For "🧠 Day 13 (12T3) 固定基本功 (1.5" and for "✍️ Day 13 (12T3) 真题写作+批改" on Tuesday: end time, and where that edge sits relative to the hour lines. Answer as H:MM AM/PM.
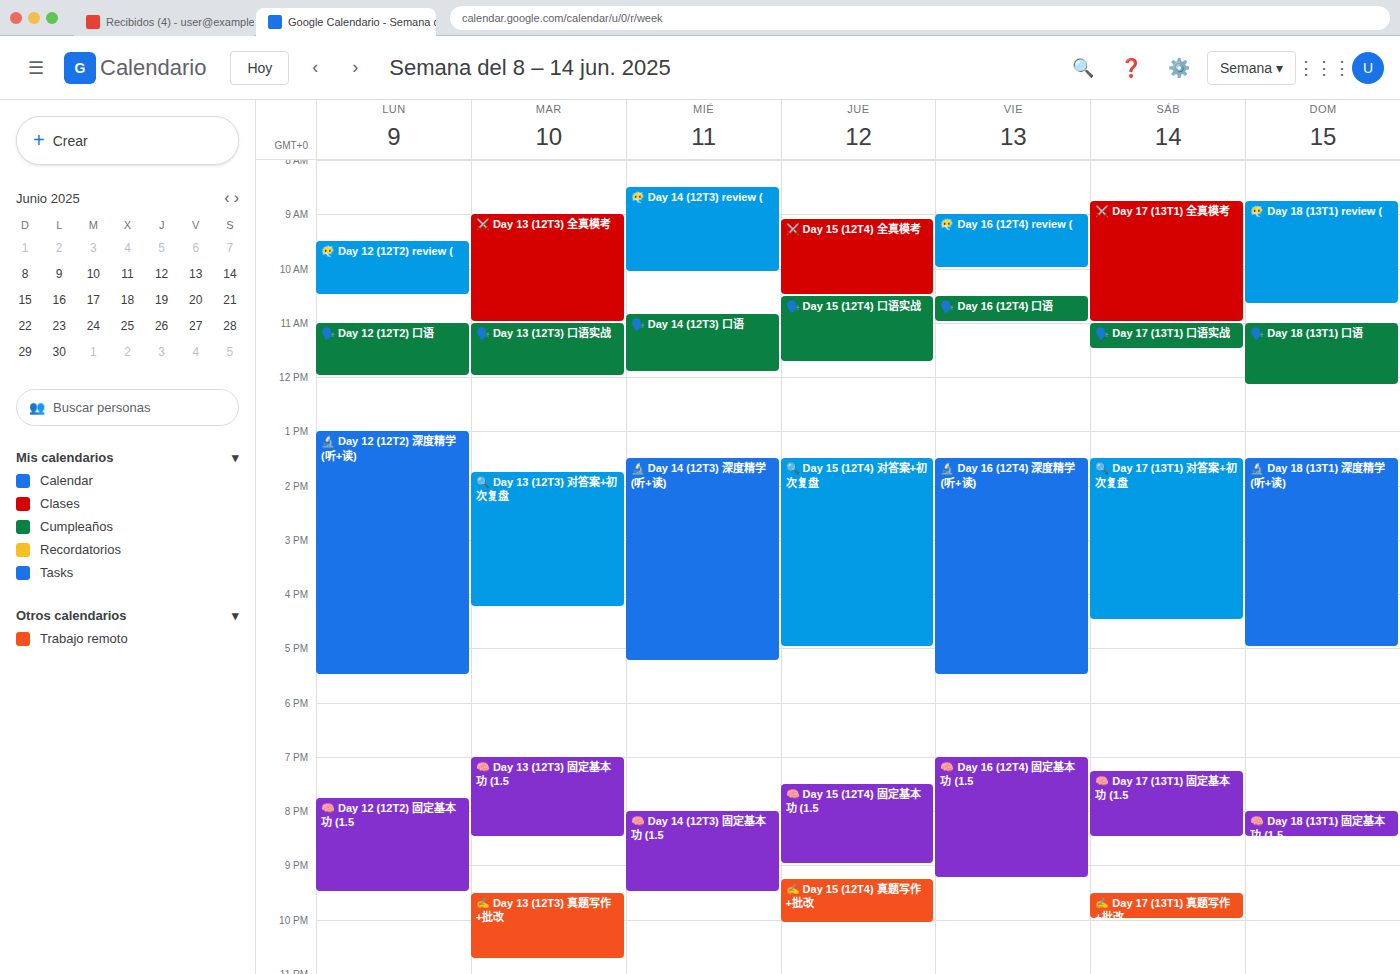
"🧠 Day 13 (12T3) 固定基本功 (1.5": 8:30 PM, halfway between the 8 PM and 9 PM lines. "✍️ Day 13 (12T3) 真题写作+批改": 10:45 PM, neither: three quarters of the way from the 10 PM line to the 11 PM line.